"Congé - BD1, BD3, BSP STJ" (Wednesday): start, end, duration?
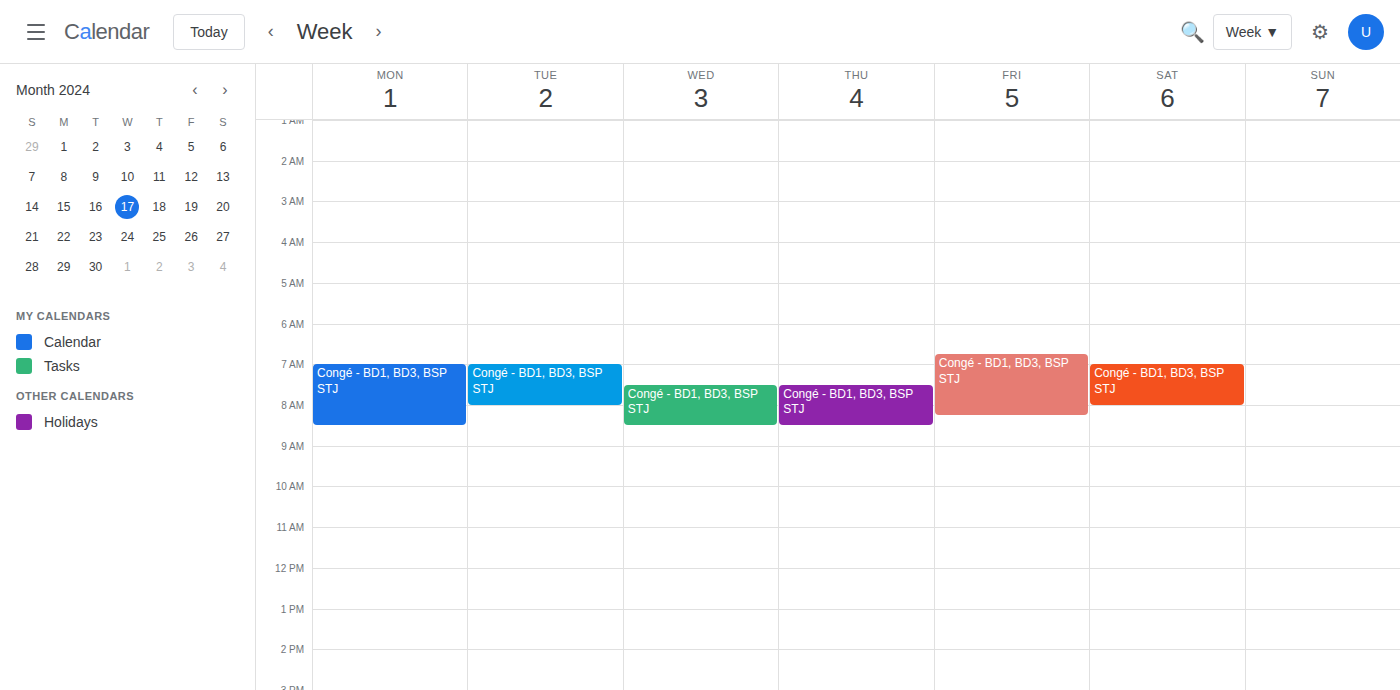
7:30 AM to 8:30 AM, 1 hour